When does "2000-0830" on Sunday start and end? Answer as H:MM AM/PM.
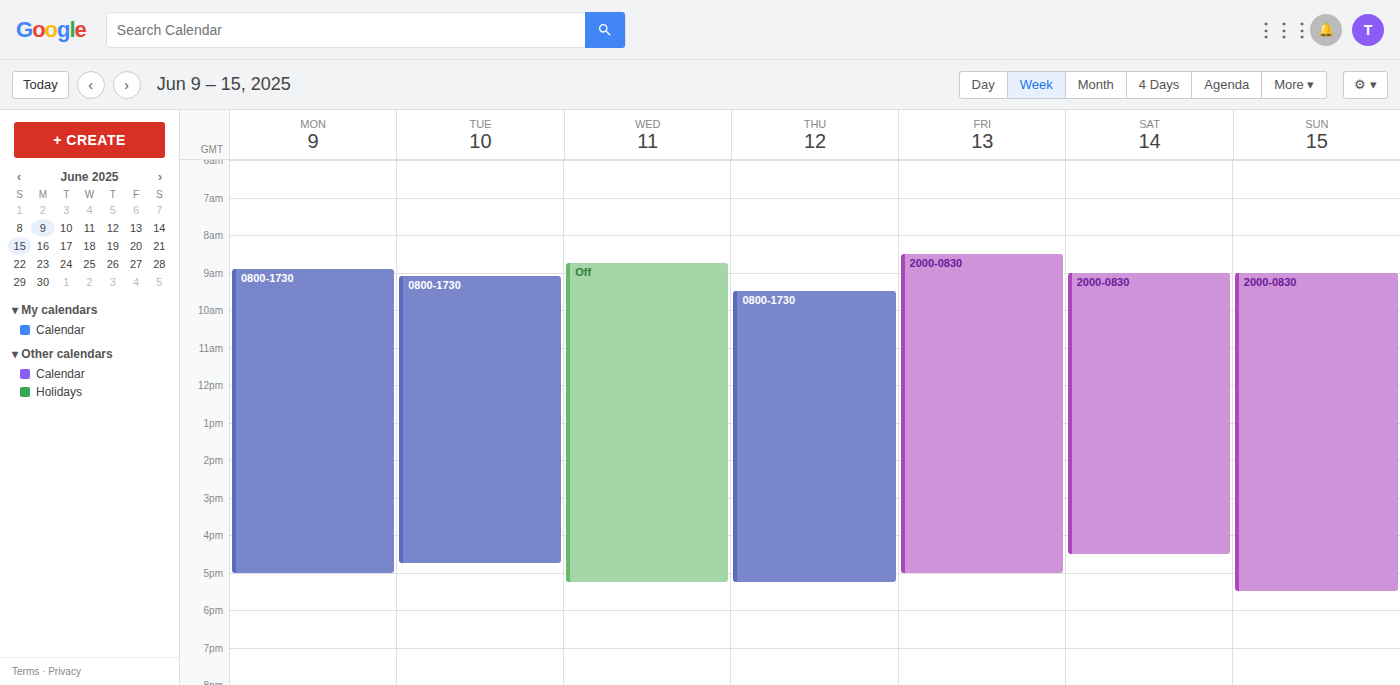
9:00 AM to 5:30 PM